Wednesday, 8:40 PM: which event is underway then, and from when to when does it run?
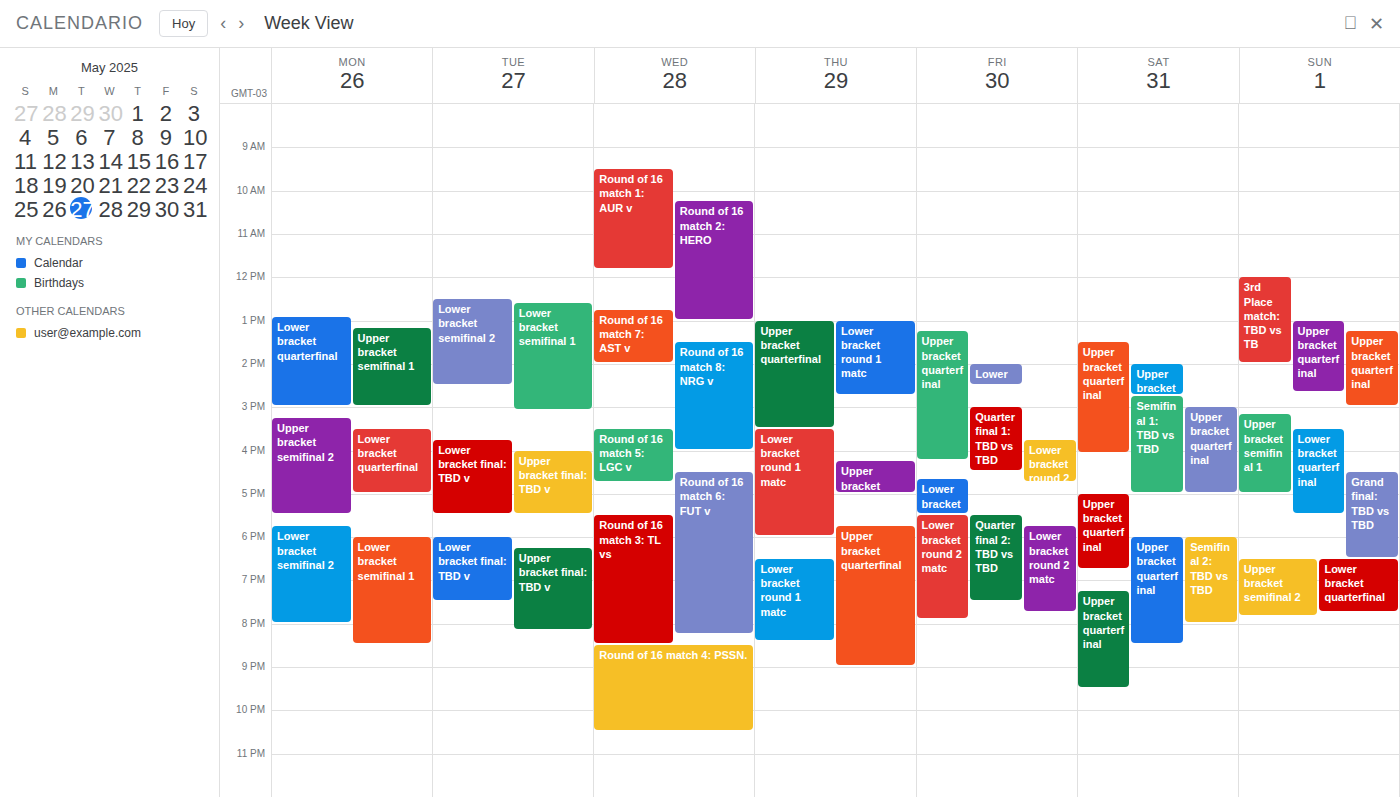
"Round of 16 match 4: PSSN.", 8:30 PM to 10:30 PM